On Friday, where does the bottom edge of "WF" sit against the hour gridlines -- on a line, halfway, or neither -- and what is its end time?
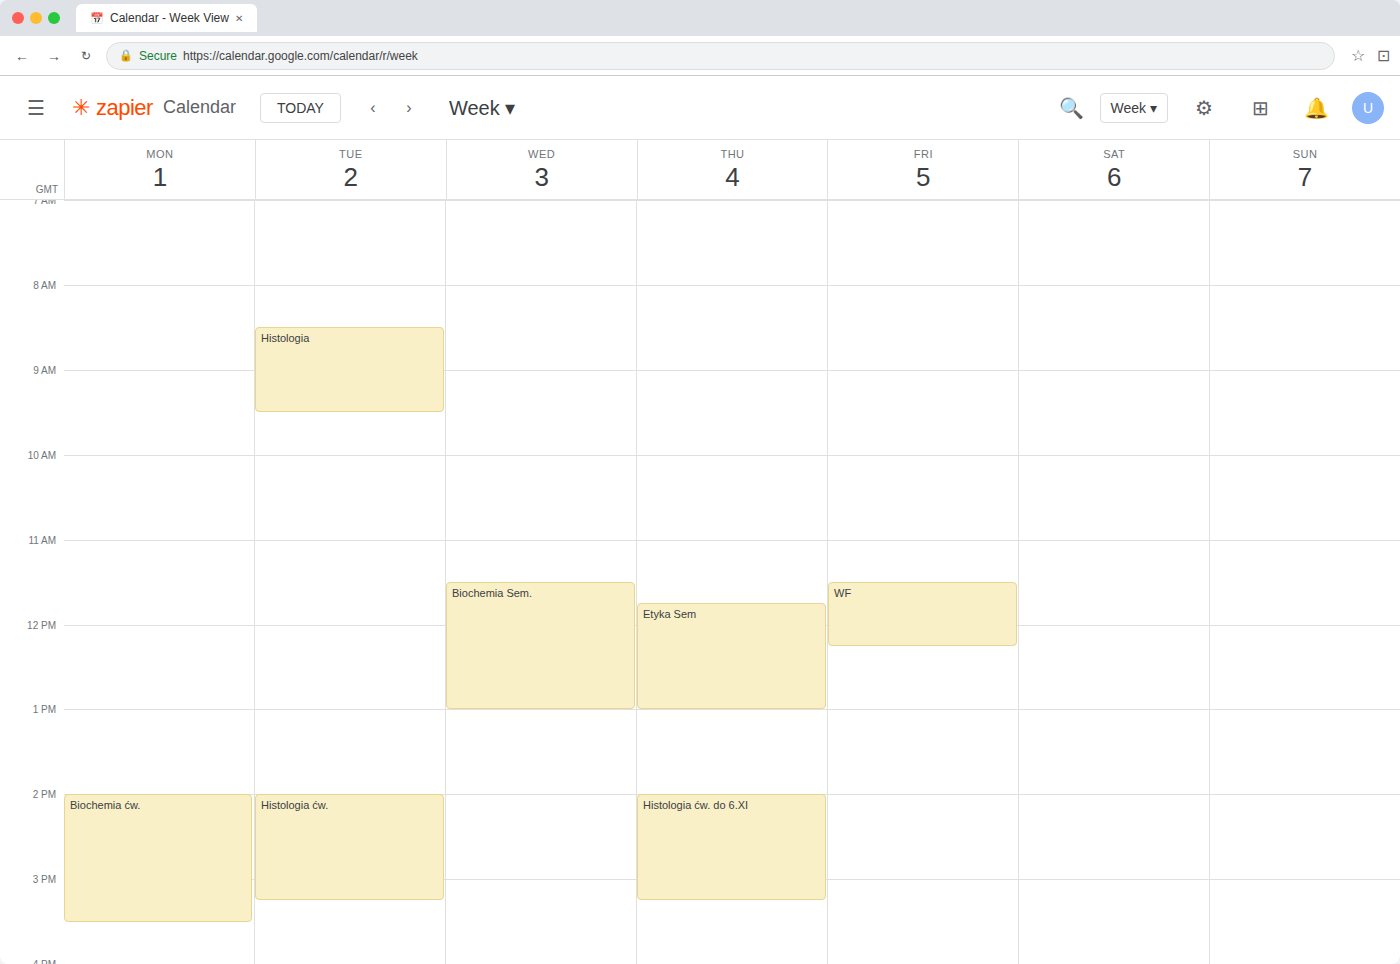
12:15 -- neither: a quarter of the way from the 12:00 line to the 13:00 line.